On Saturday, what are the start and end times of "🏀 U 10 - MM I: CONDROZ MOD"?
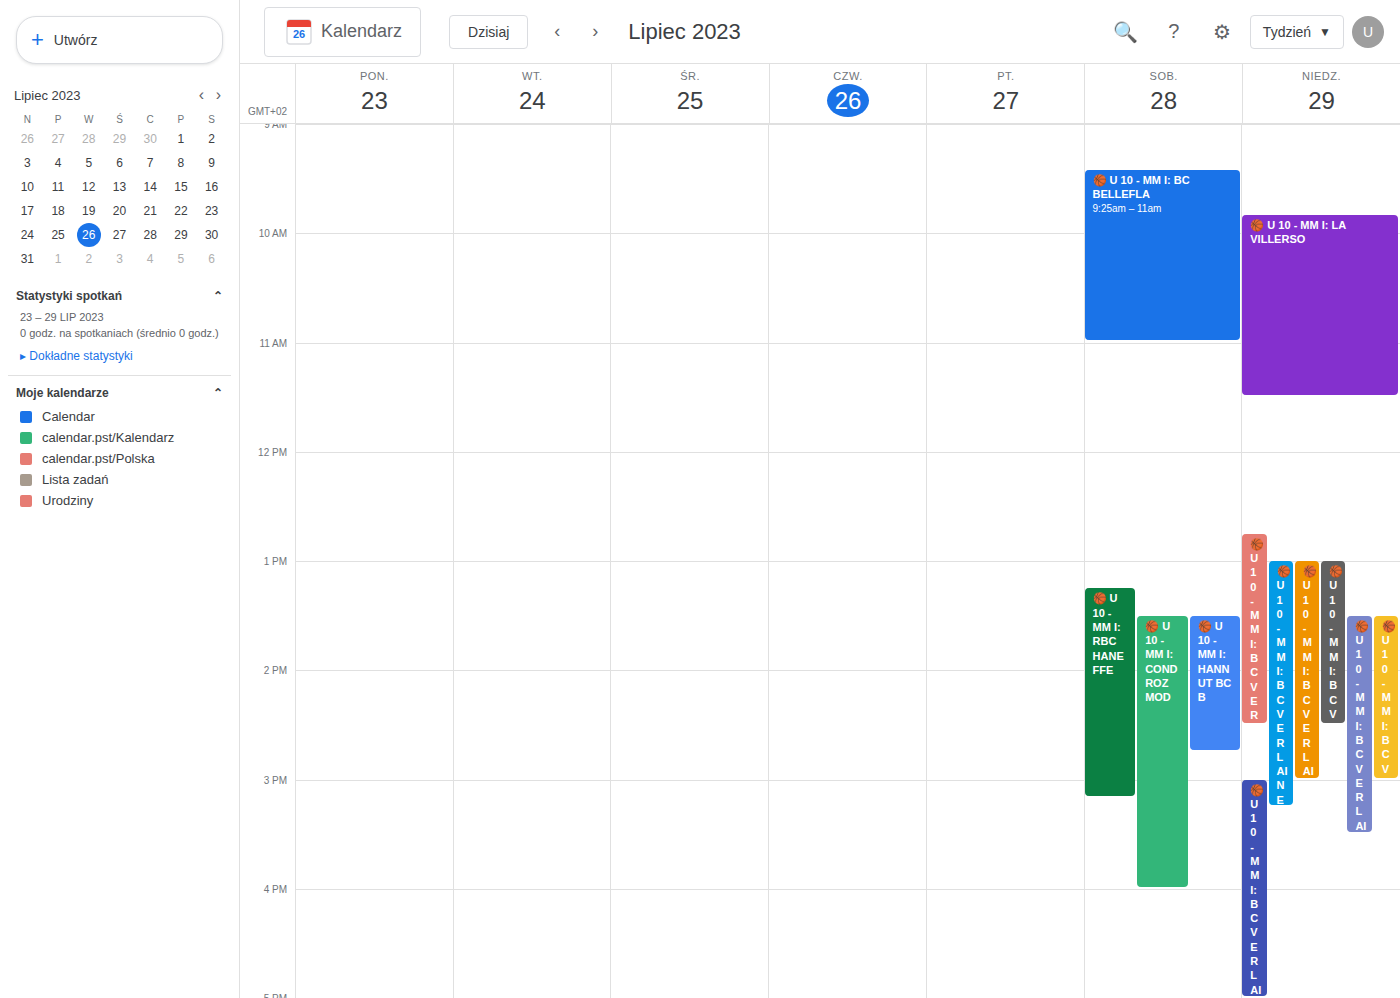
1:30 PM to 4:00 PM